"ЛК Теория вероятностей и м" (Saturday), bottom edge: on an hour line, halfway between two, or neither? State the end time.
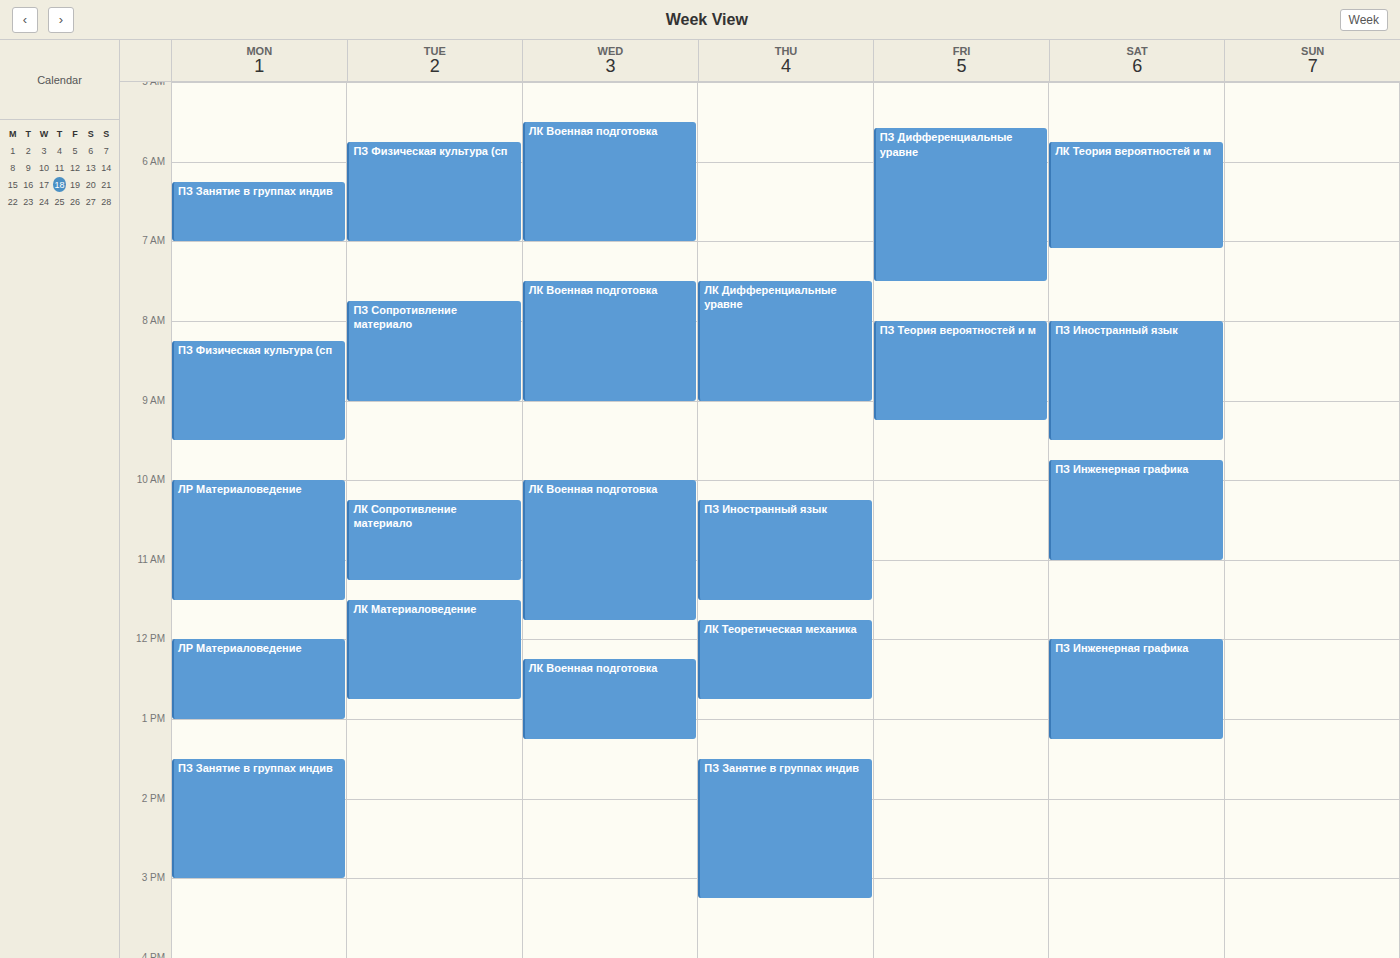
07:05 -- neither: 5 minutes below the 07:00 line and 55 minutes above the 08:00 line.